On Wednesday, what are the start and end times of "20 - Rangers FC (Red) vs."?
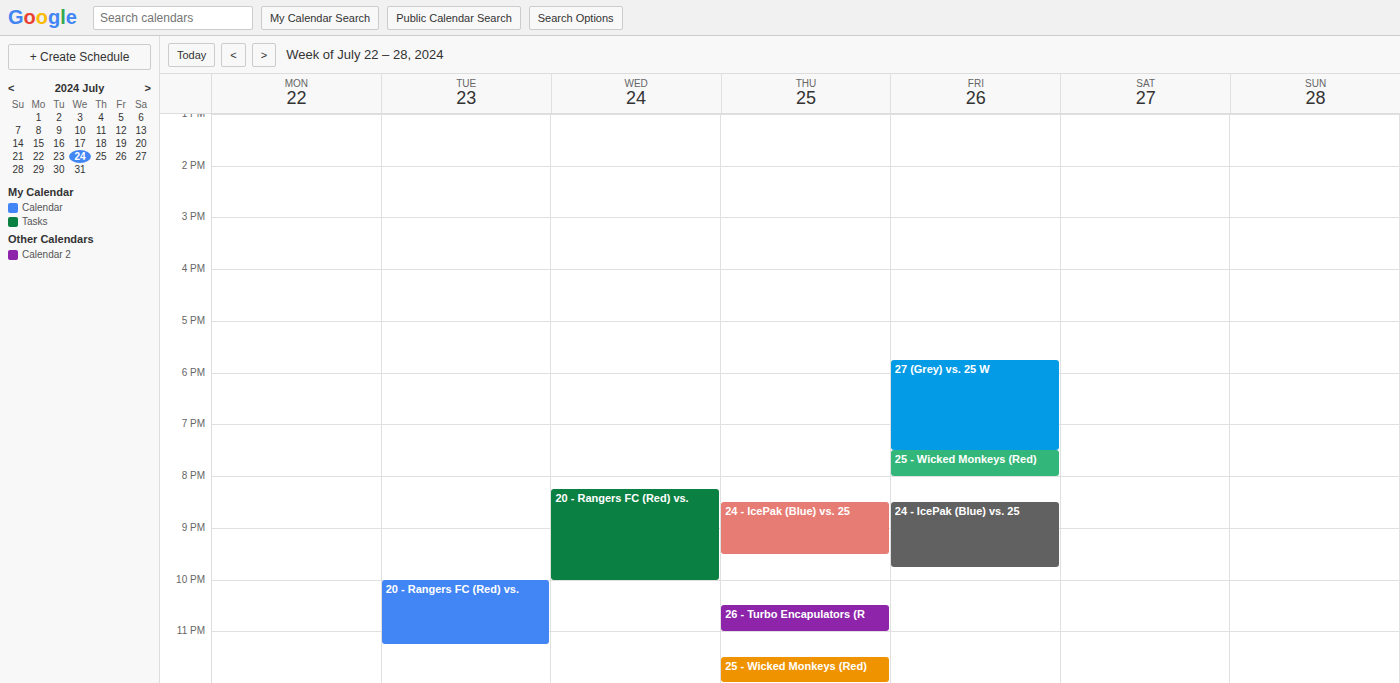
8:15 PM to 10:00 PM